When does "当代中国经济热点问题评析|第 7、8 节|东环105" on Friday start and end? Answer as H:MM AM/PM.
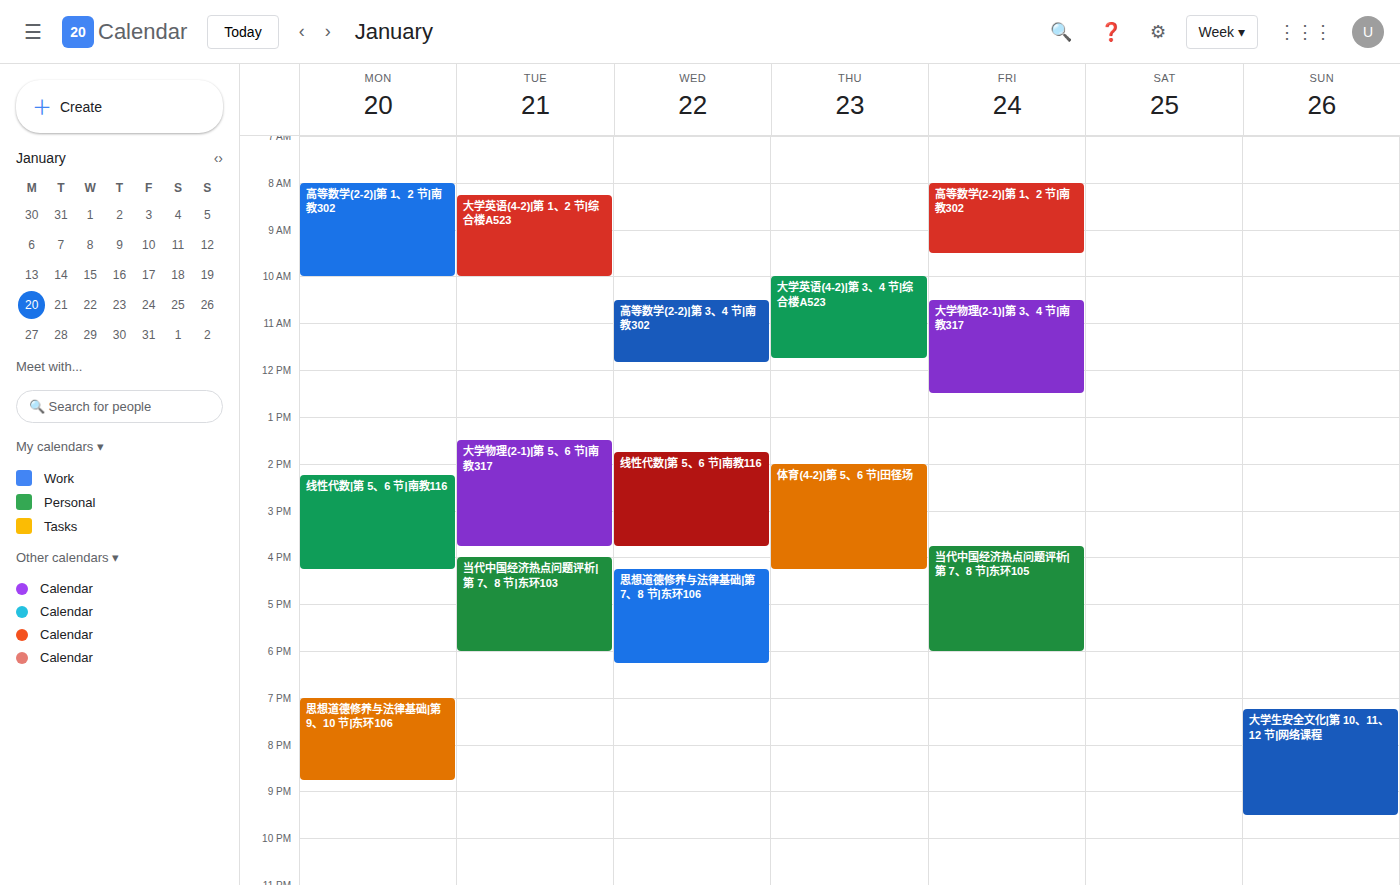
3:45 PM to 6:00 PM